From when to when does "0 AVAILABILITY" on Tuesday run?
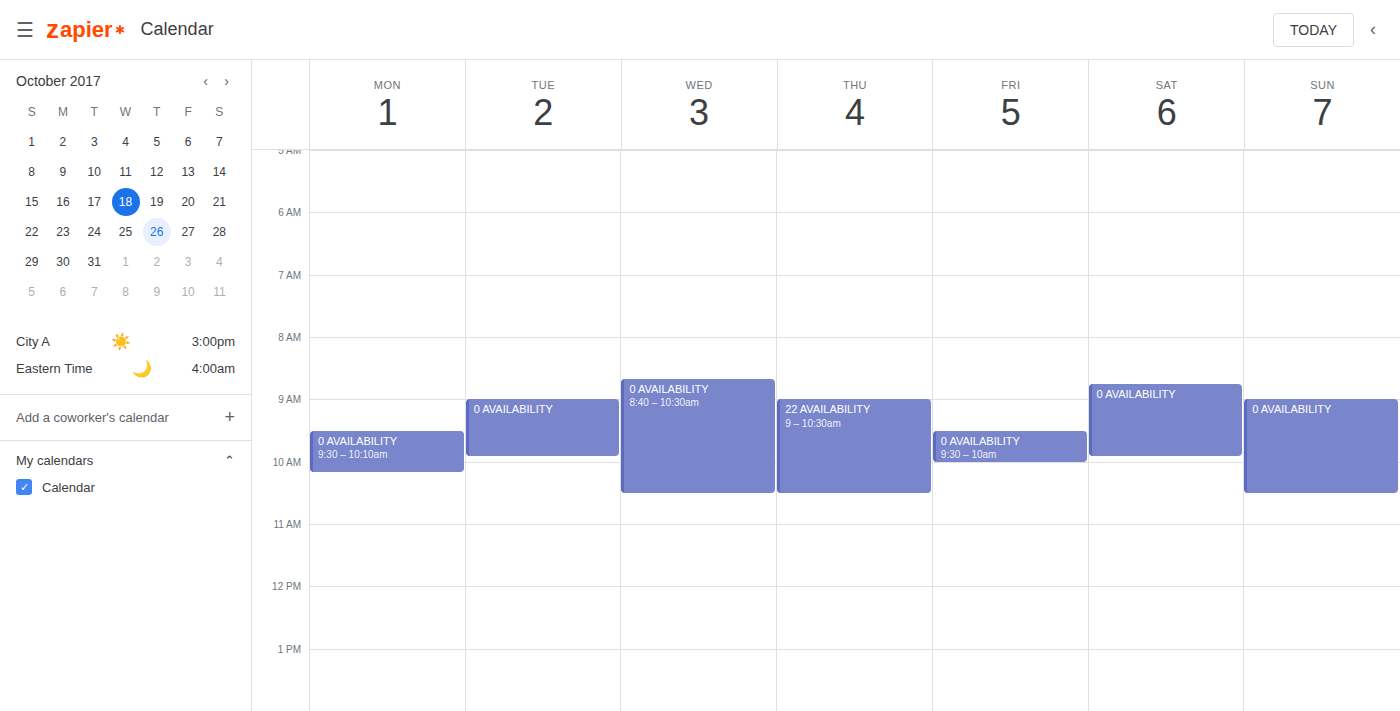
9:00 AM to 9:55 AM